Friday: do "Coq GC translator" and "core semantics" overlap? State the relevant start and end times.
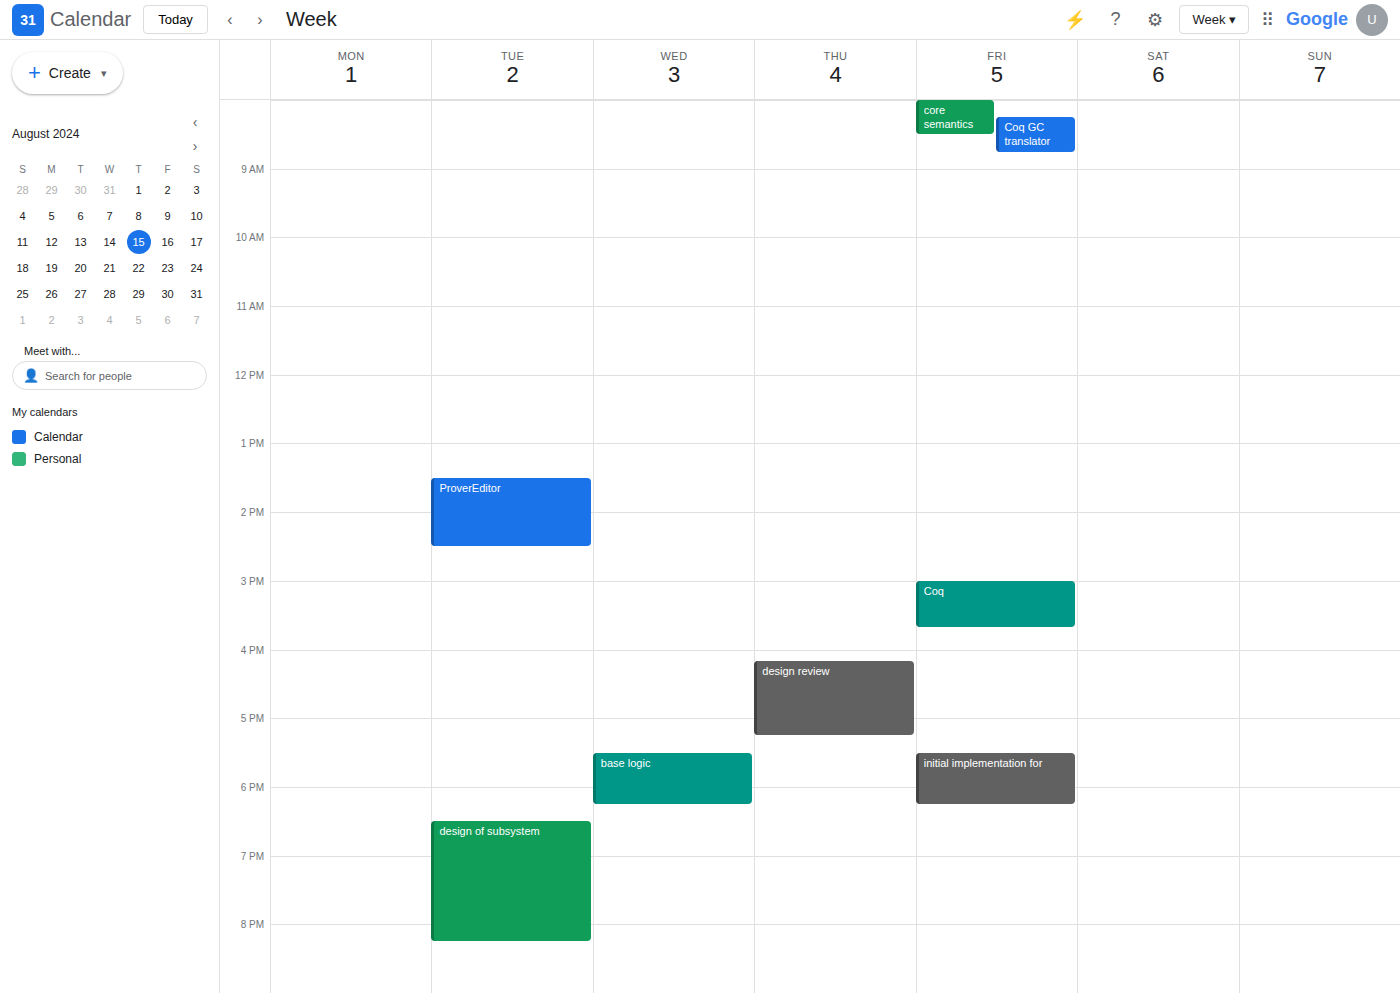
"Coq GC translator" starts at 8:15 AM, before "core semantics" ends at 8:30 AM -- they overlap.